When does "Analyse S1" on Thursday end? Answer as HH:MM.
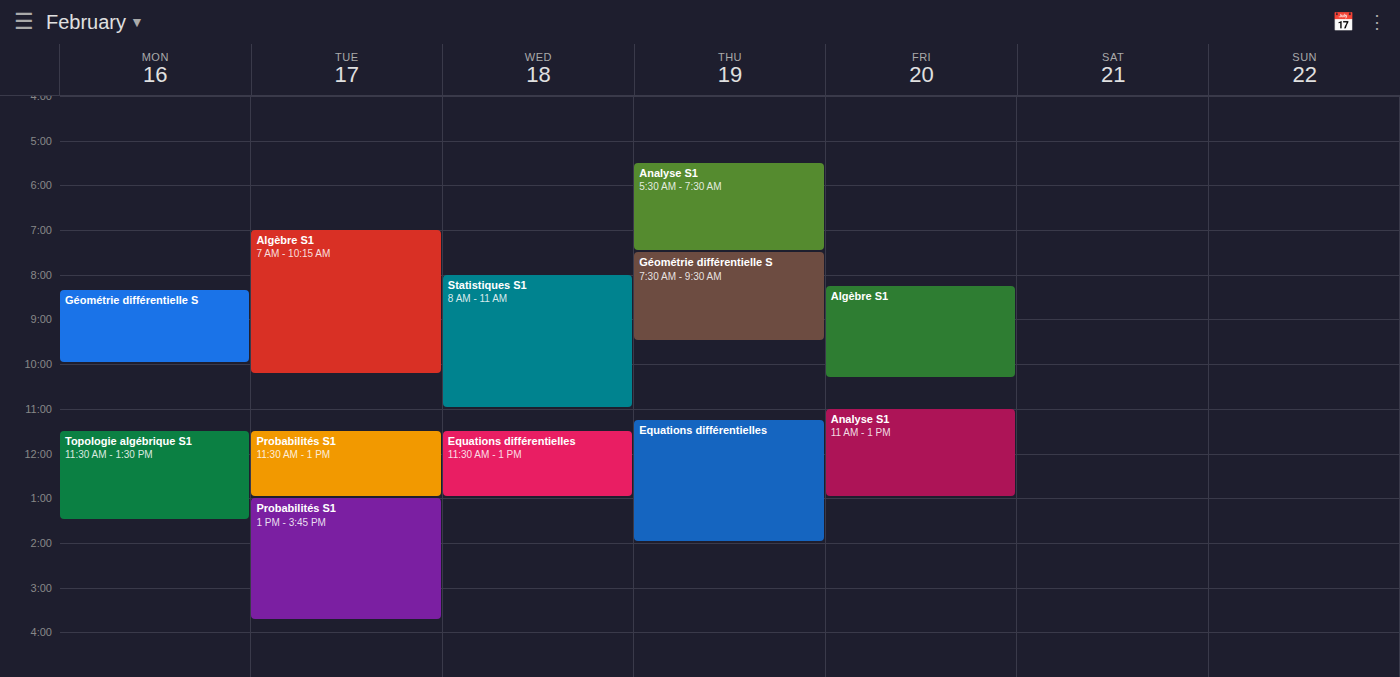
07:30